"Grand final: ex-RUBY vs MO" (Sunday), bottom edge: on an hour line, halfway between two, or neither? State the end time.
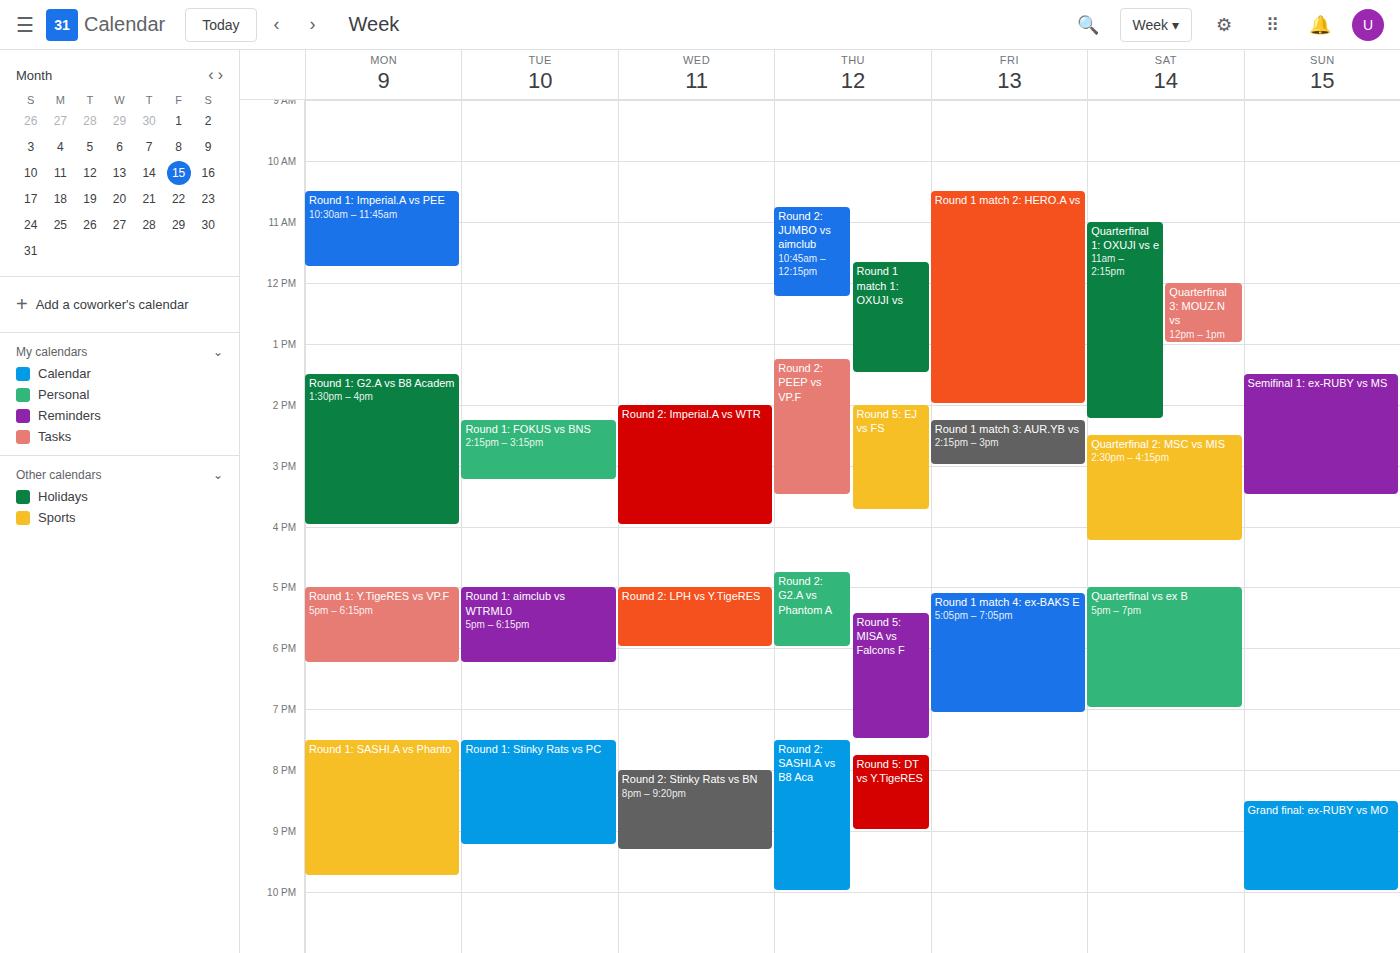
10:00 PM -- exactly on the 10 PM line.